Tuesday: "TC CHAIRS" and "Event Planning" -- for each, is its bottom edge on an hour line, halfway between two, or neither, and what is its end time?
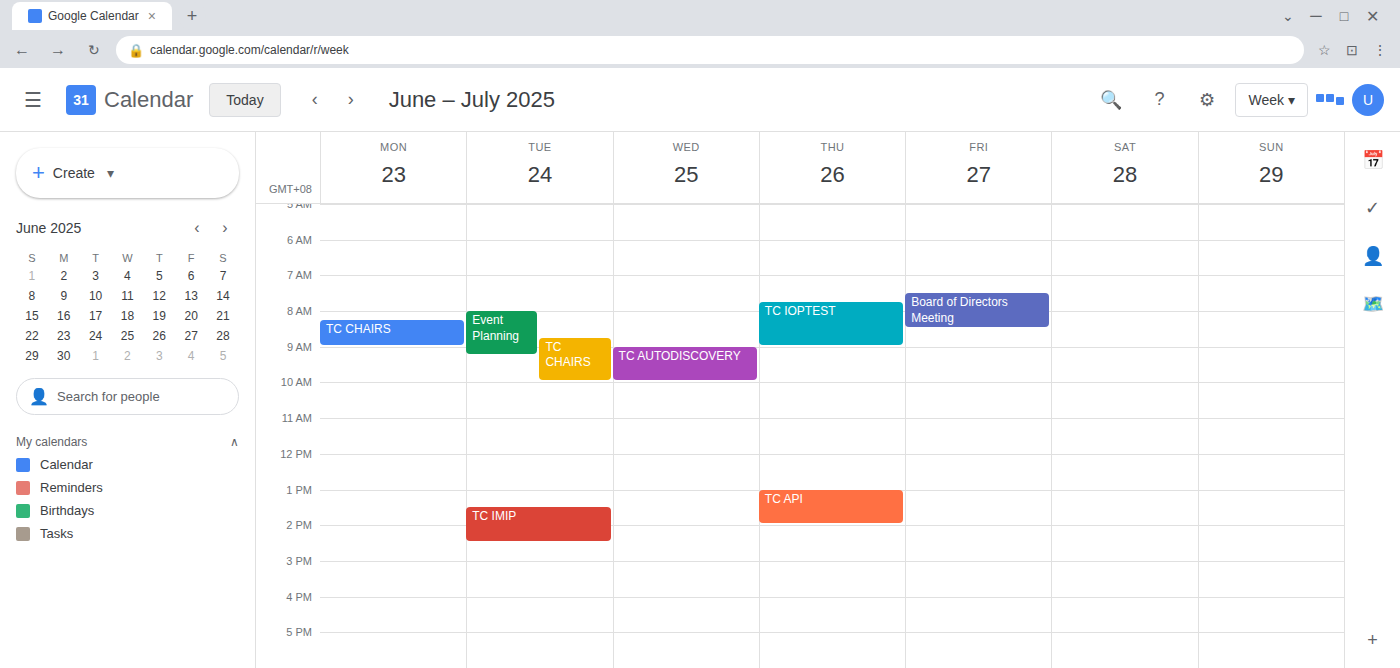
"TC CHAIRS": 10:00 AM, exactly on the 10 AM line. "Event Planning": 9:15 AM, neither: a quarter of the way from the 9 AM line to the 10 AM line.